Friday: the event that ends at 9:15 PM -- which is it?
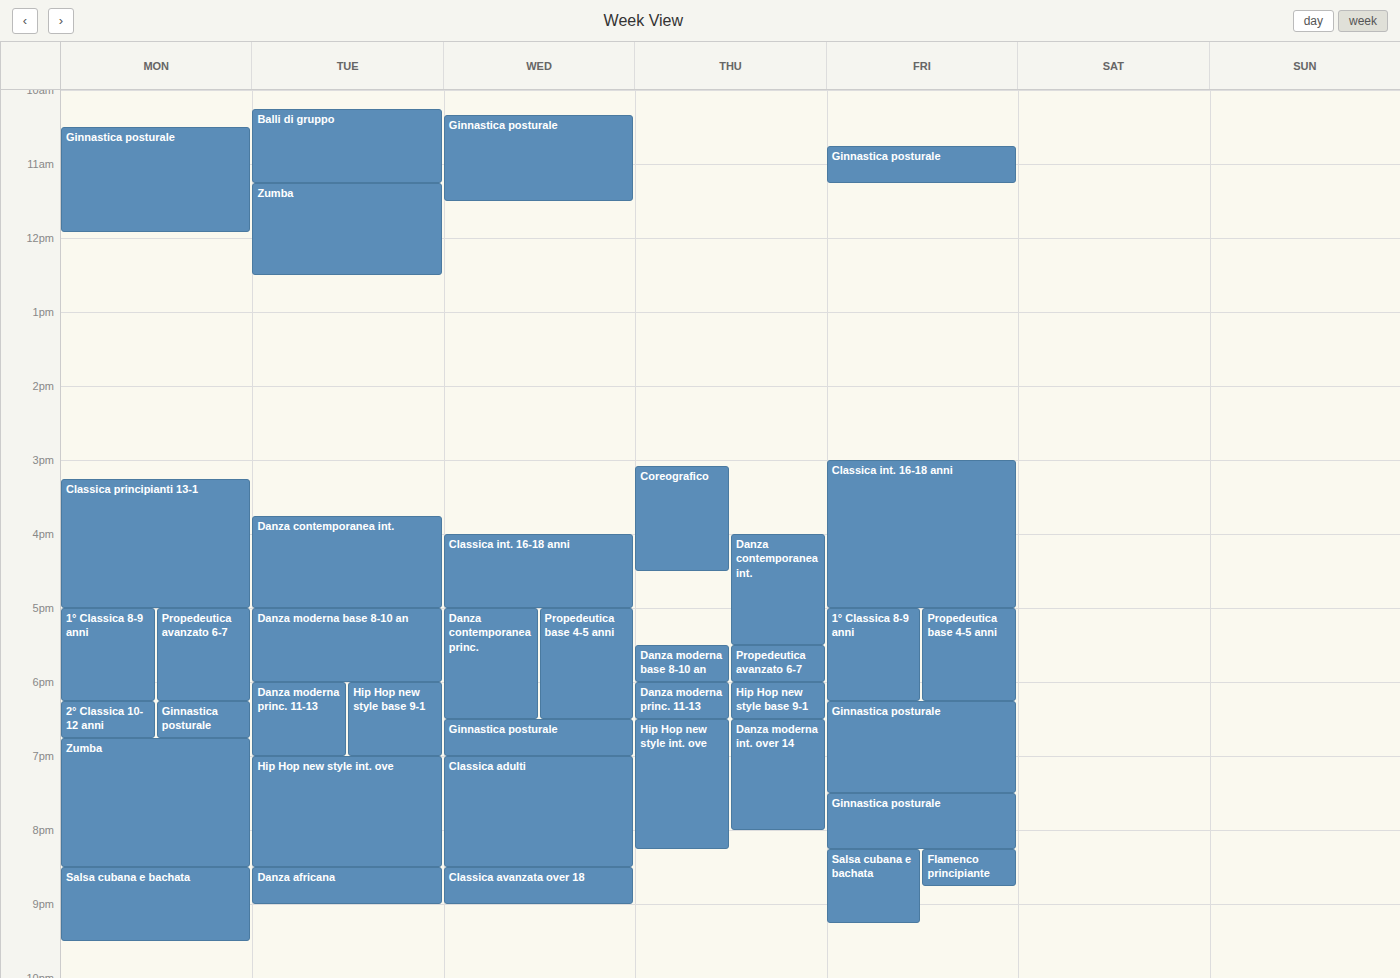
"Salsa cubana e bachata"